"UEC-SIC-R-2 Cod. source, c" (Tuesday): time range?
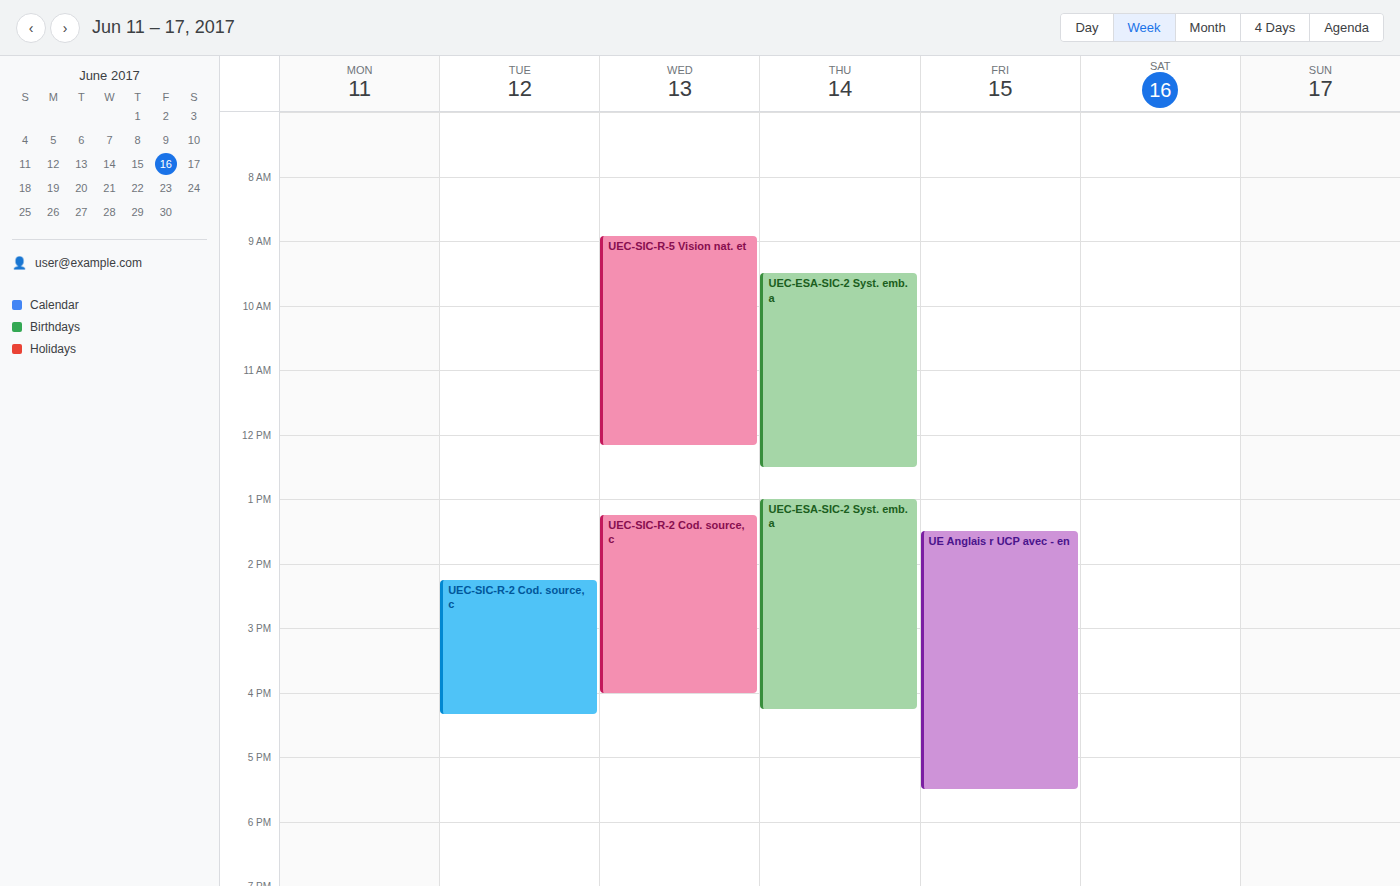
14:15 to 16:20